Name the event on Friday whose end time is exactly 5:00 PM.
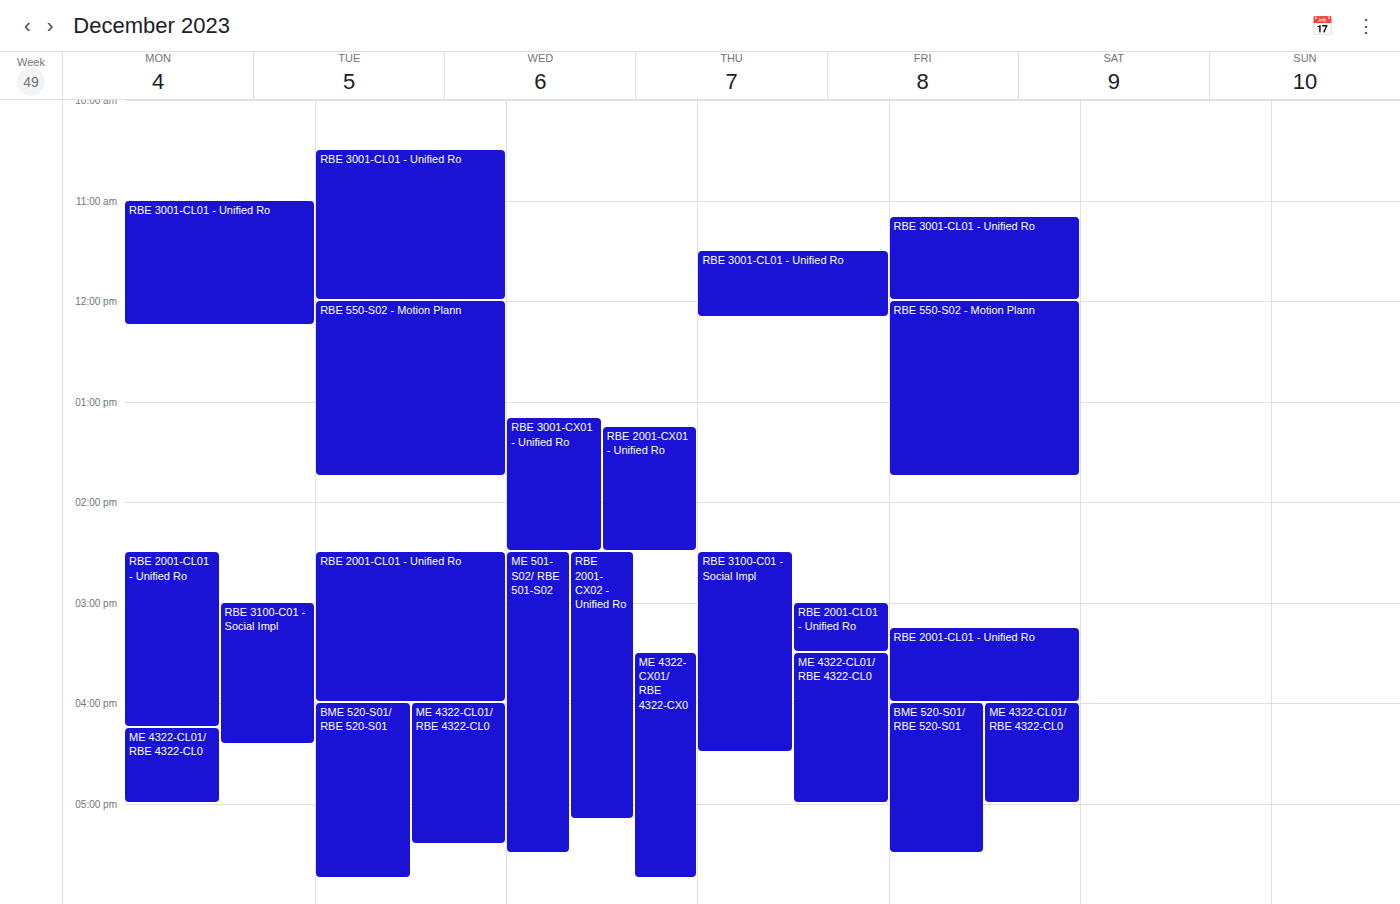
"ME 4322-CL01/ RBE 4322-CL0"